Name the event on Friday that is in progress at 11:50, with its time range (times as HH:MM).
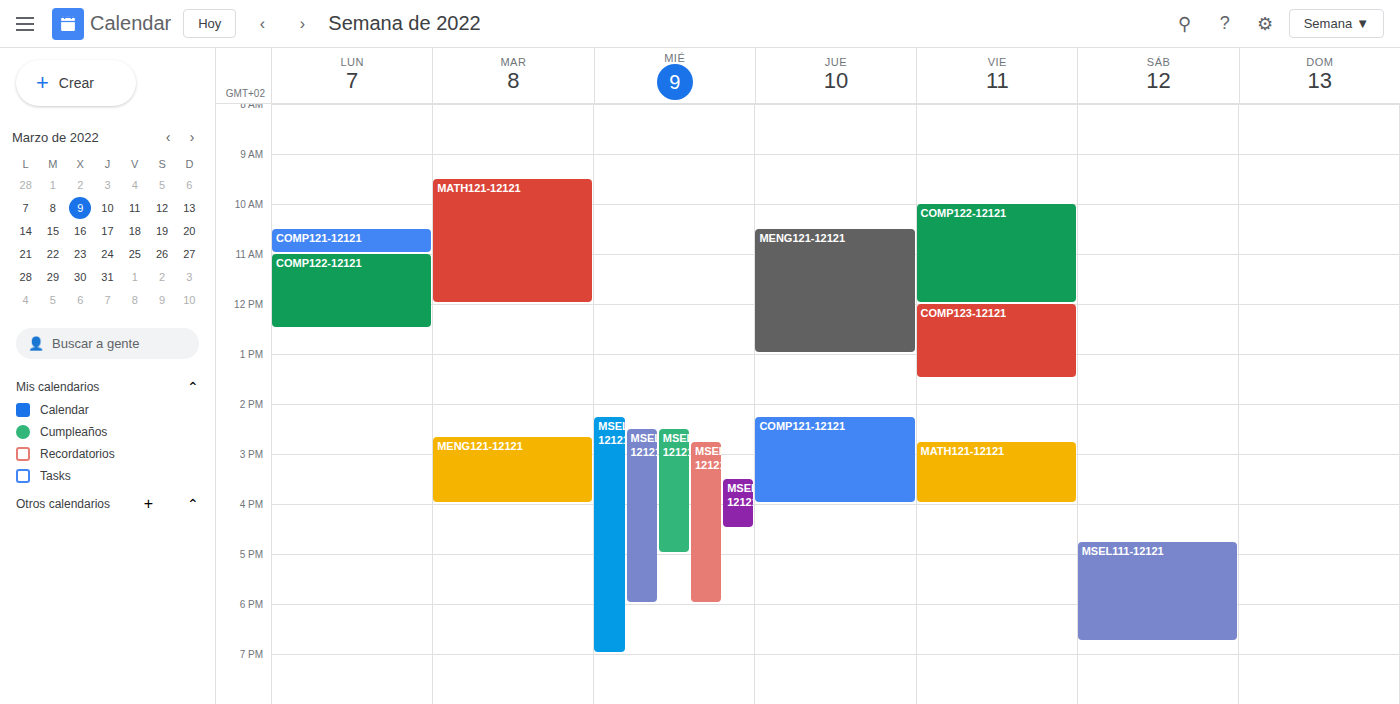
"COMP122-12121", 10:00 to 12:00